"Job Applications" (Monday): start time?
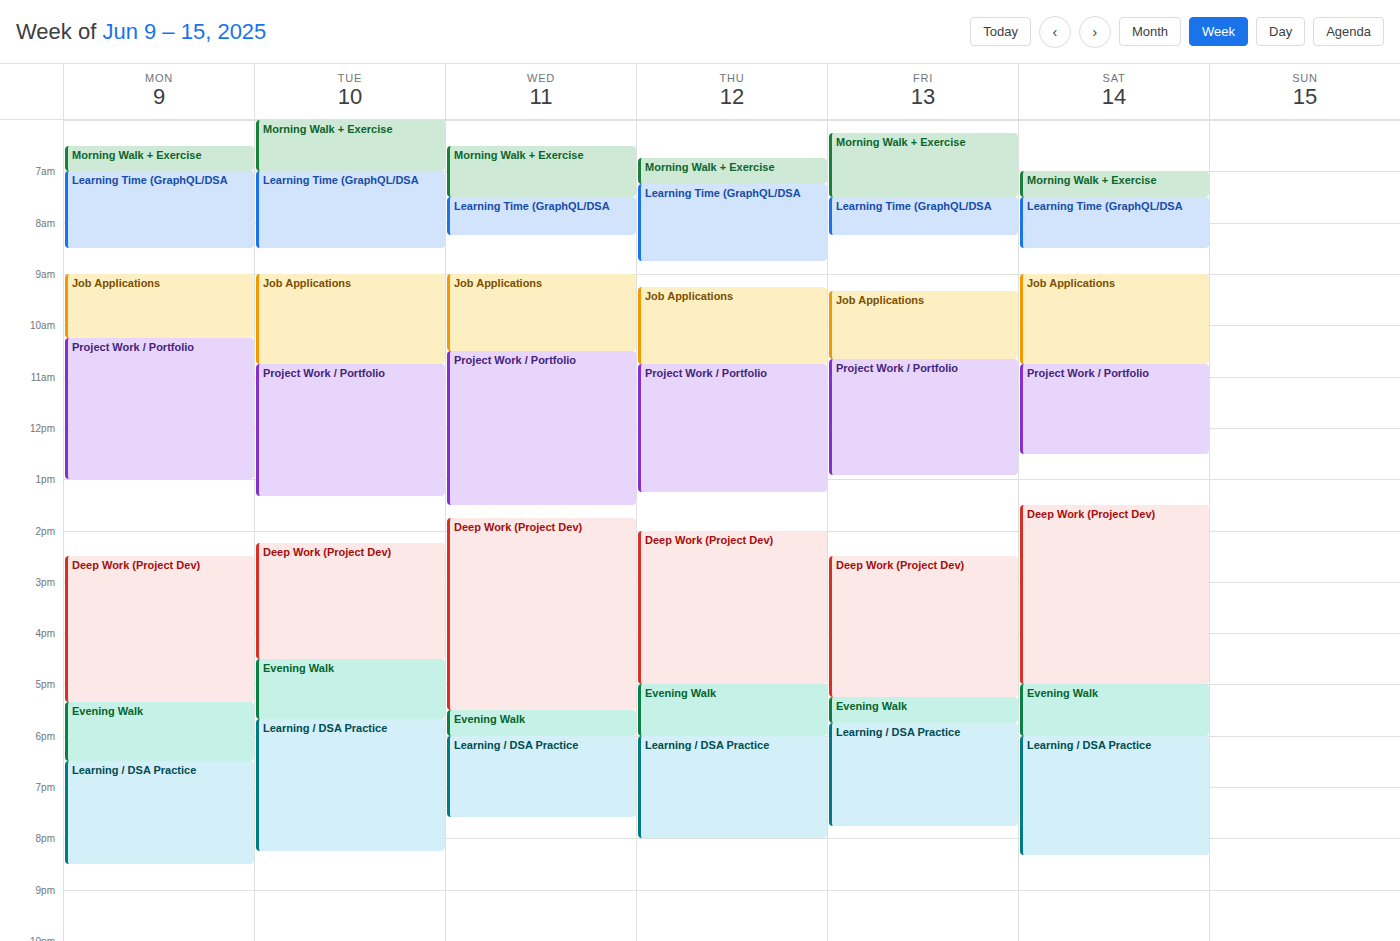
9:00 AM